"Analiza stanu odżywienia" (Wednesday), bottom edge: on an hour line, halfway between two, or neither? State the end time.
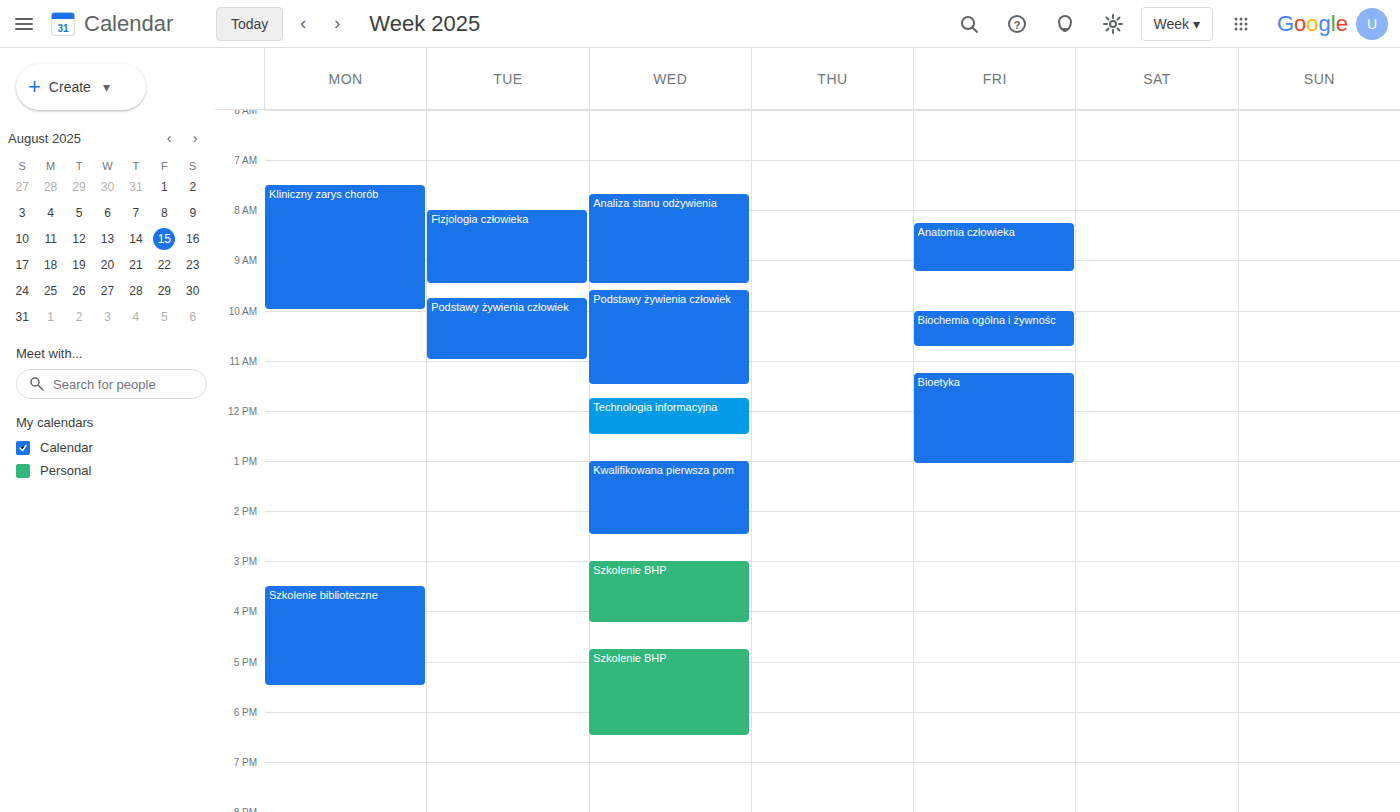
9:30 AM -- halfway between the 9 AM and 10 AM lines.